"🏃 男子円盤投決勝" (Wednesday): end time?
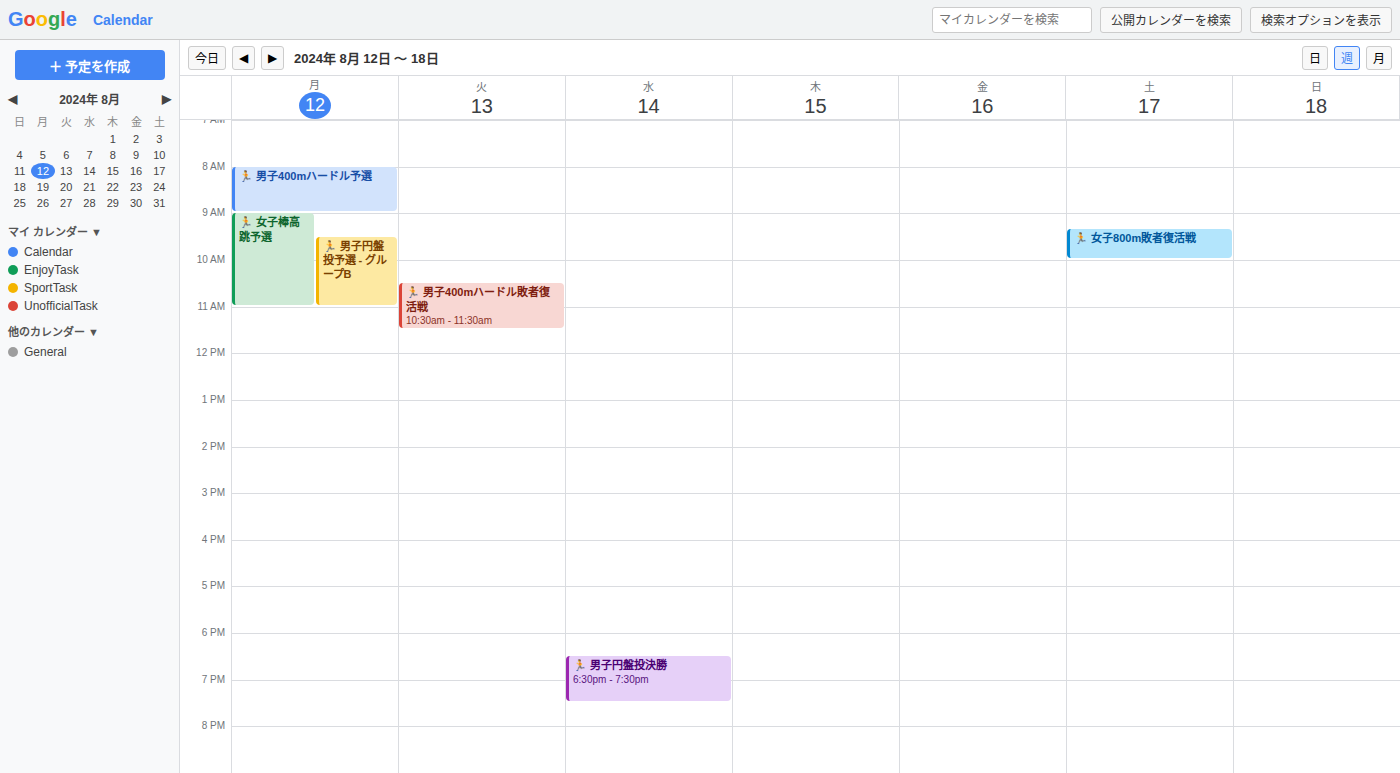
7:30 PM